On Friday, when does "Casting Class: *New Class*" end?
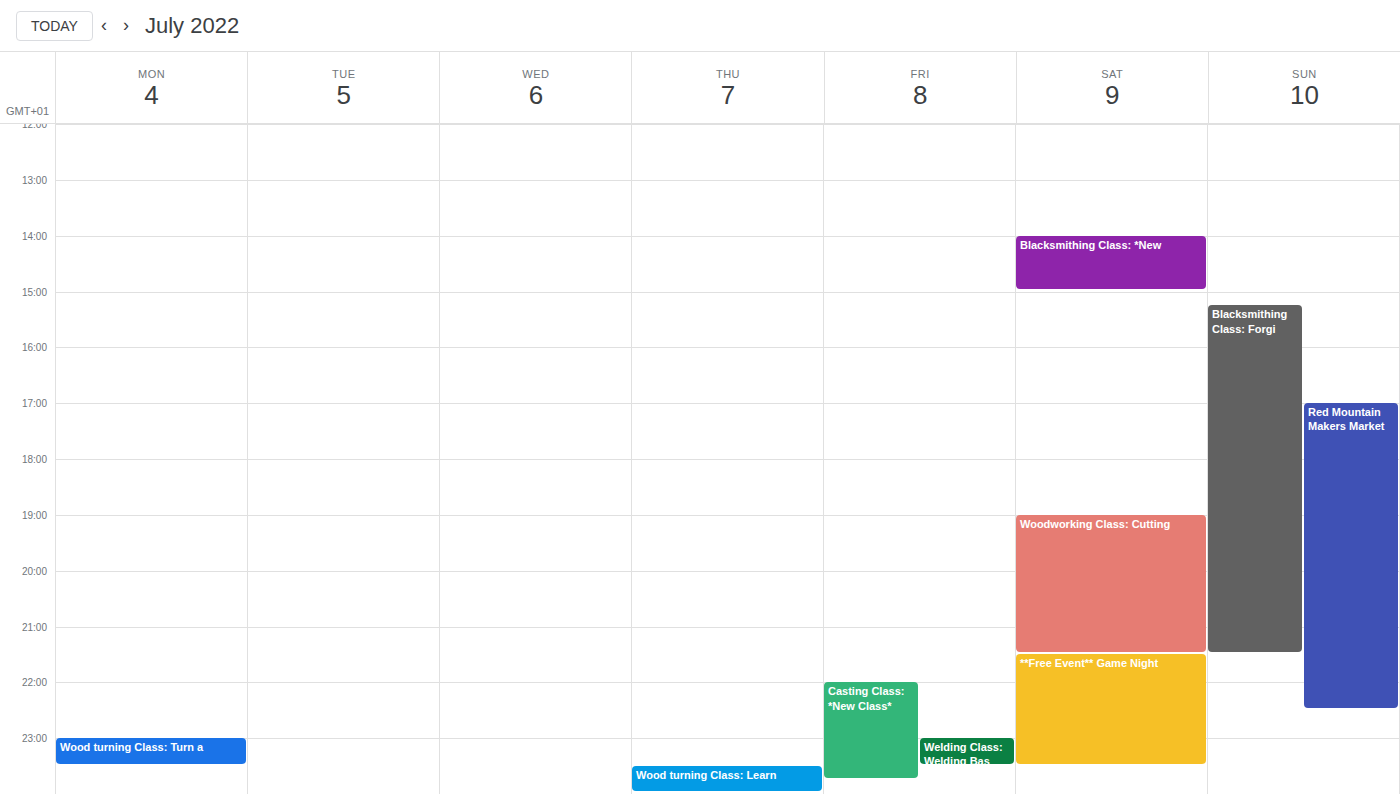
11:45 PM